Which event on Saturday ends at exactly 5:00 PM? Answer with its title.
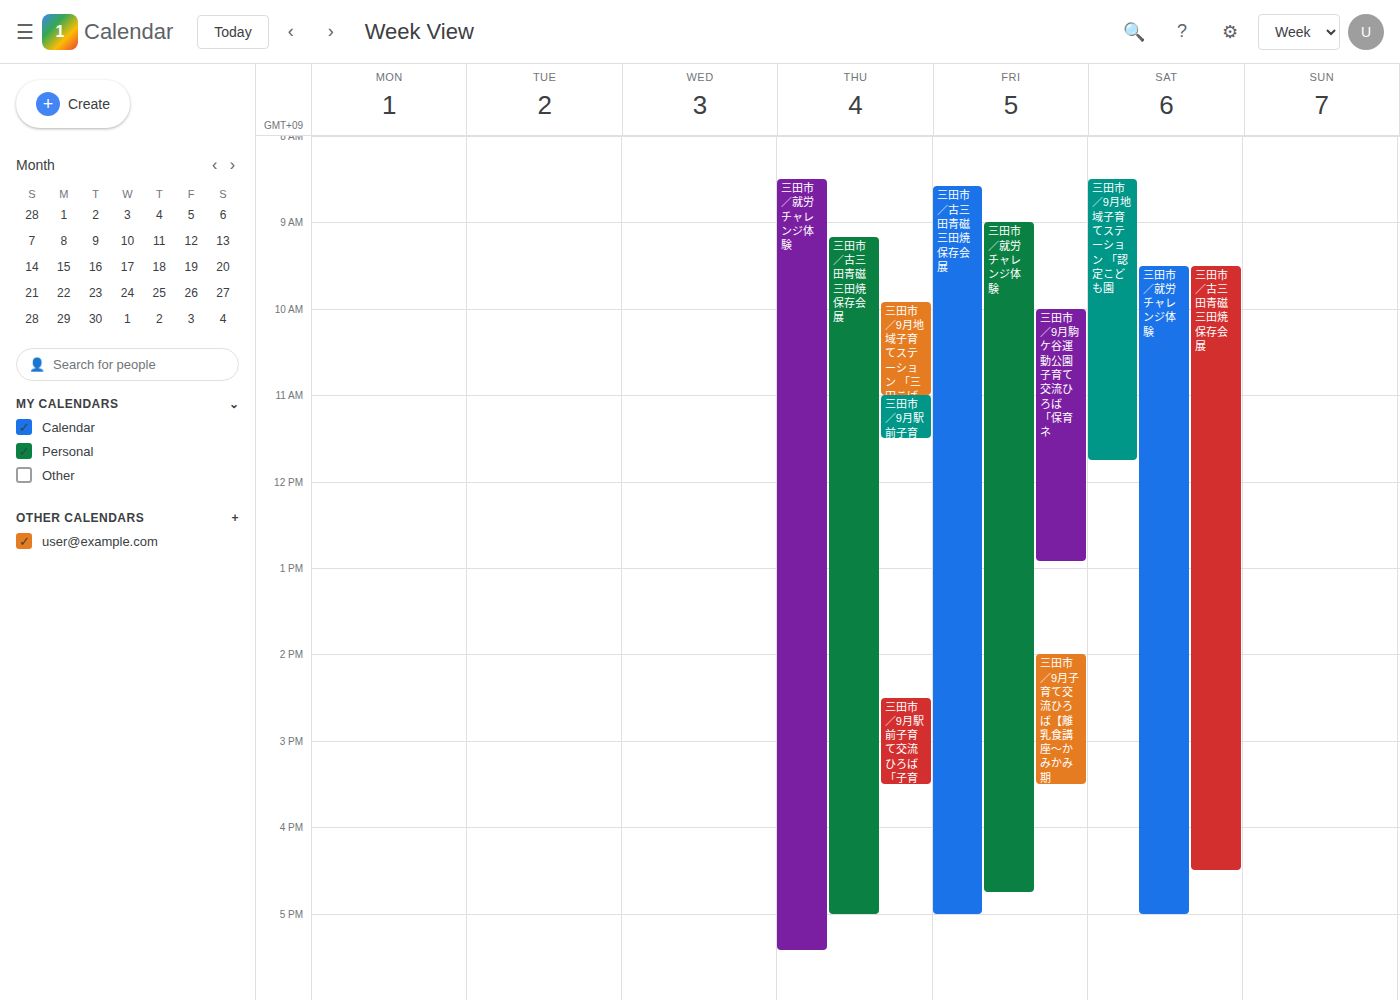
"三田市／就労チャレンジ体験"